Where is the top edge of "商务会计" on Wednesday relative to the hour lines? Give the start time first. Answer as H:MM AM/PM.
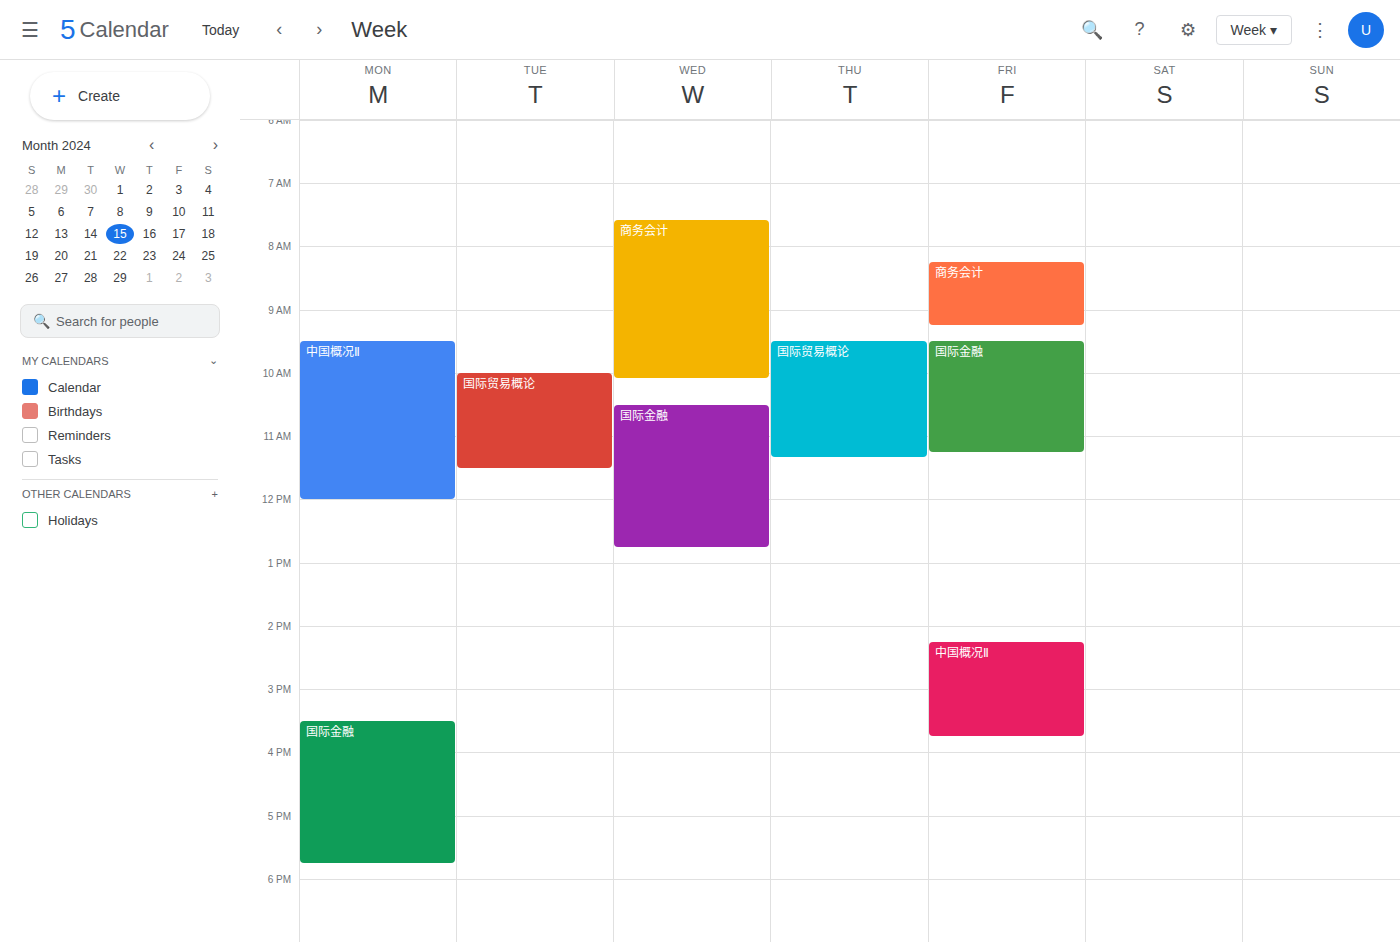
7:35 AM -- neither: 35 minutes below the 7 AM line and 25 minutes above the 8 AM line.